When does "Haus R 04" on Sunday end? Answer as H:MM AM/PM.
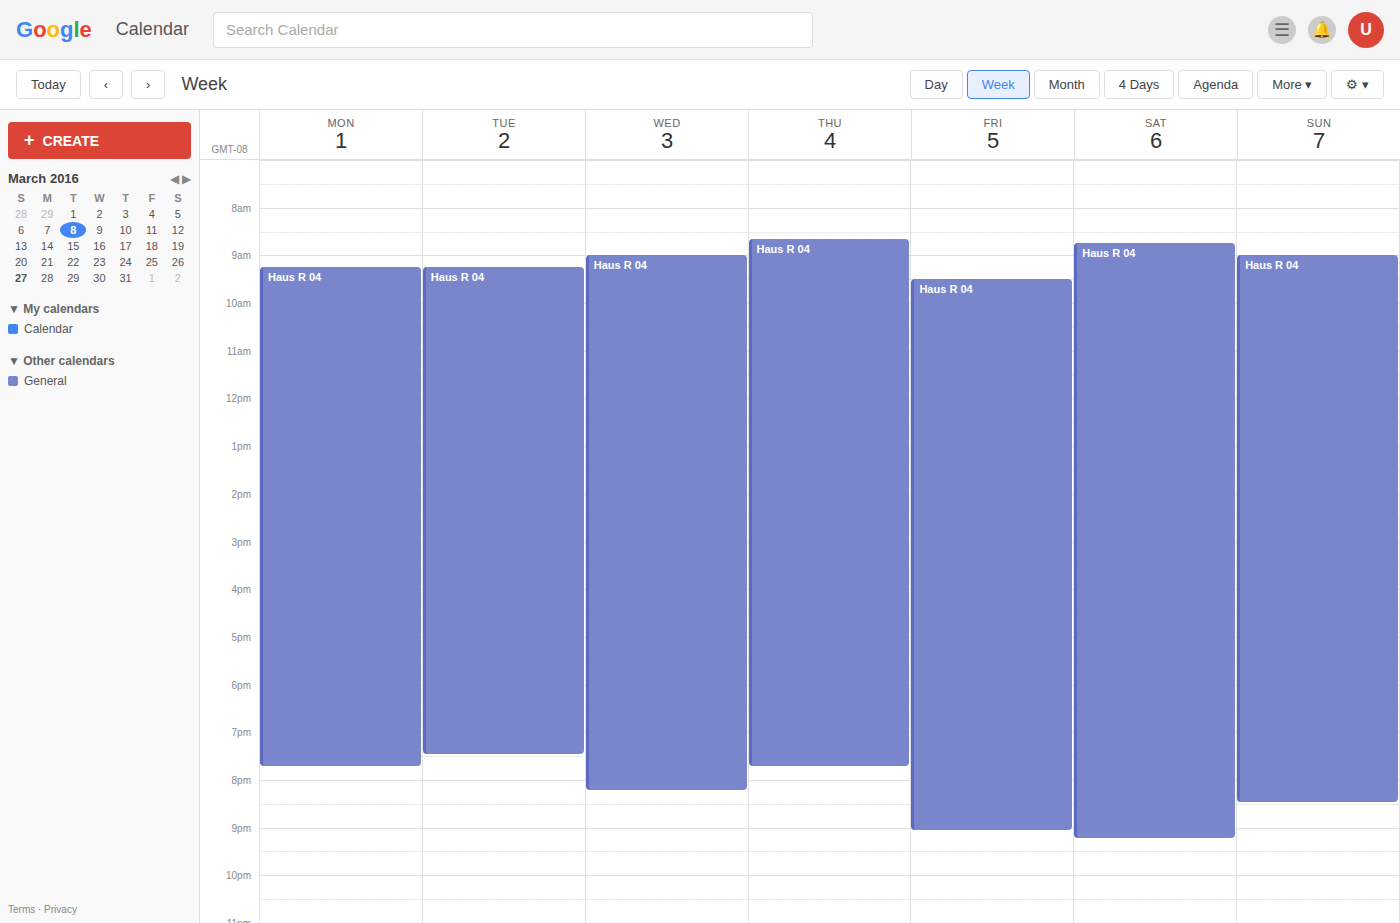
8:30 PM